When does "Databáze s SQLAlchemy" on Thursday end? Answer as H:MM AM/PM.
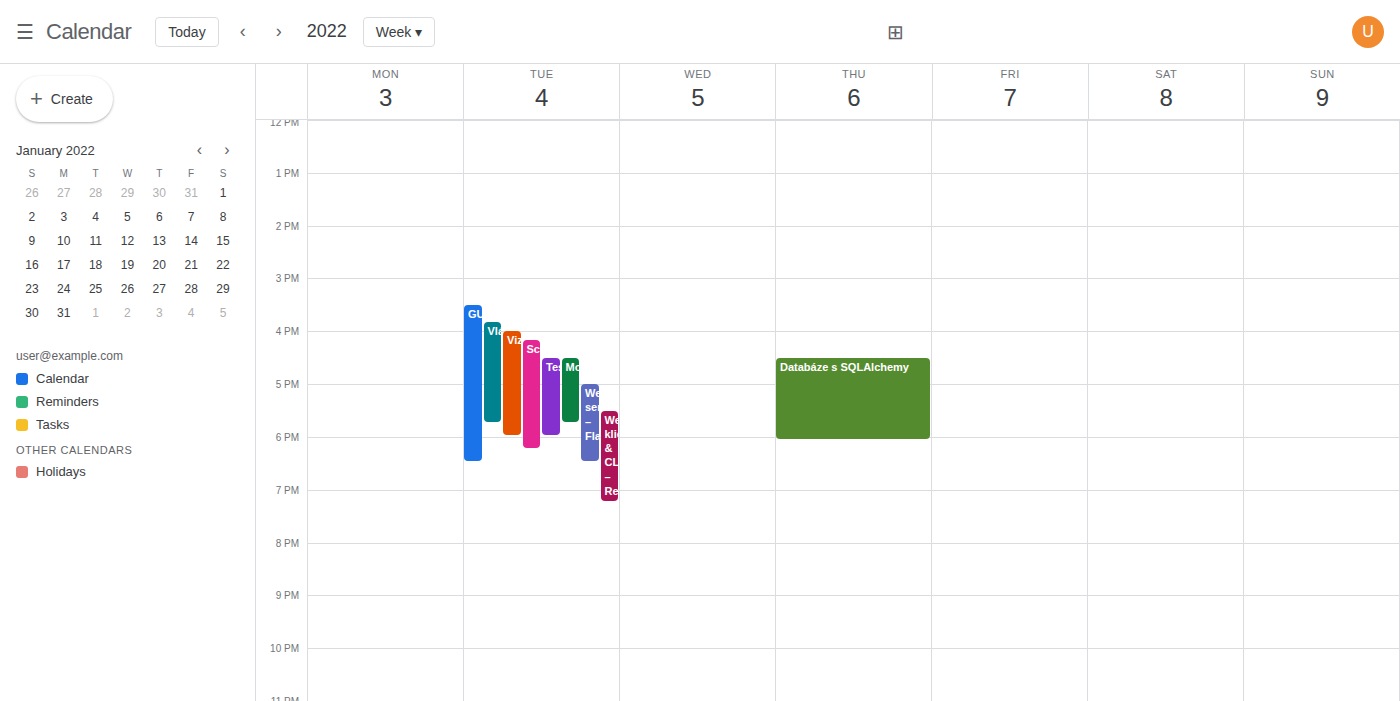
6:05 PM